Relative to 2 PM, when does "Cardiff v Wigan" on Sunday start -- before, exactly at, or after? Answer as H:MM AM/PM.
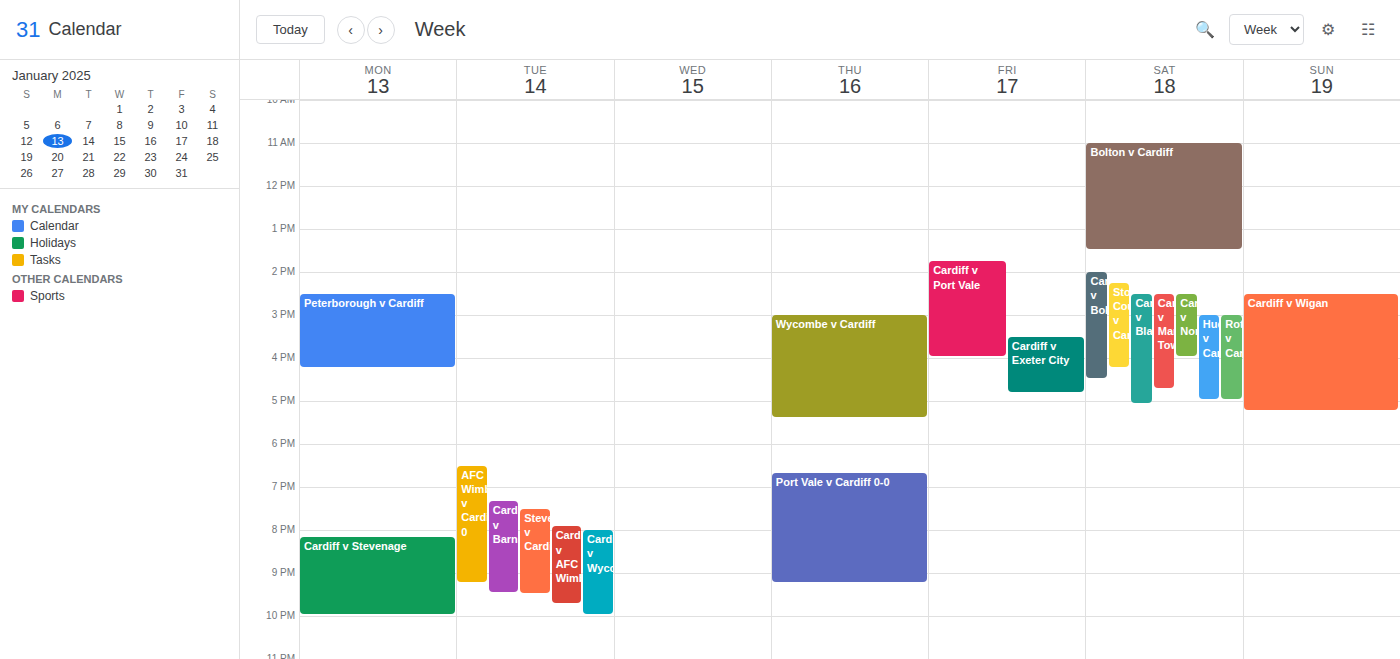
2:30 PM -- after 2 PM, 30 minutes below the 2 PM line.